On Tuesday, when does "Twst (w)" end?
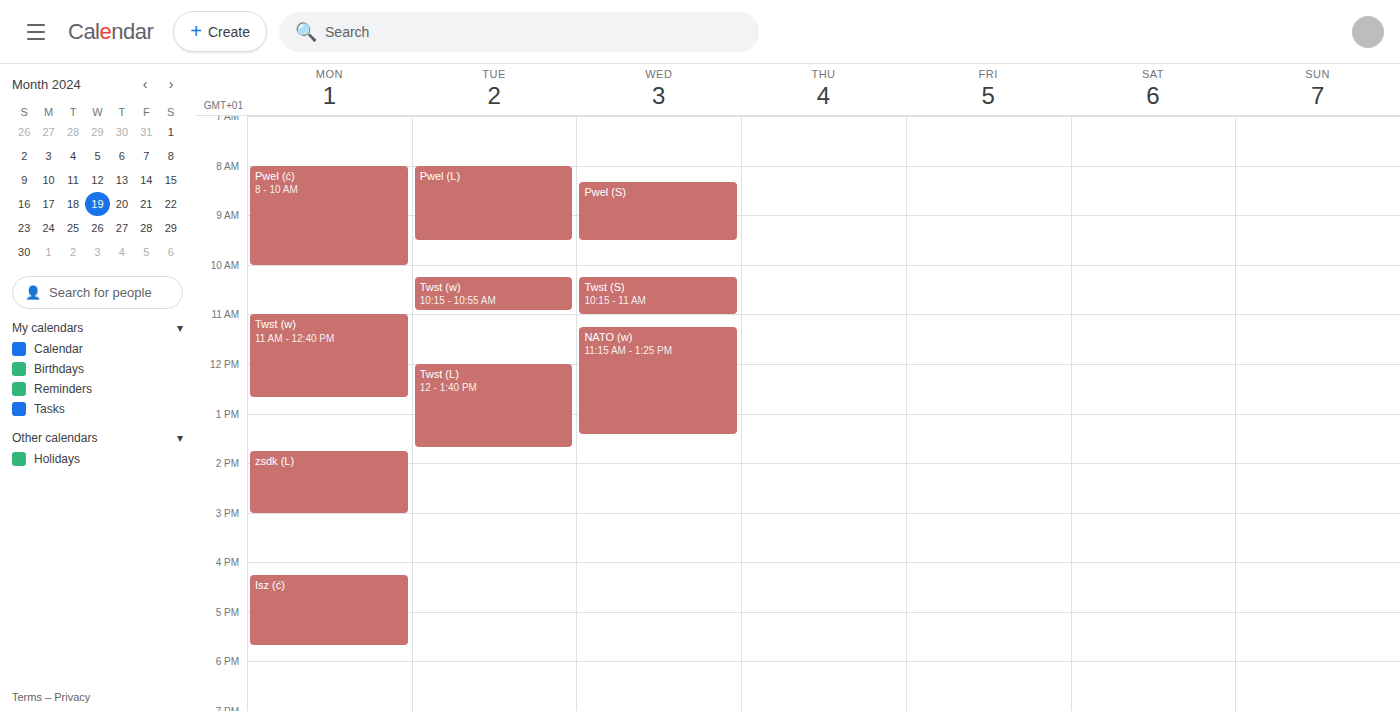
10:55 AM